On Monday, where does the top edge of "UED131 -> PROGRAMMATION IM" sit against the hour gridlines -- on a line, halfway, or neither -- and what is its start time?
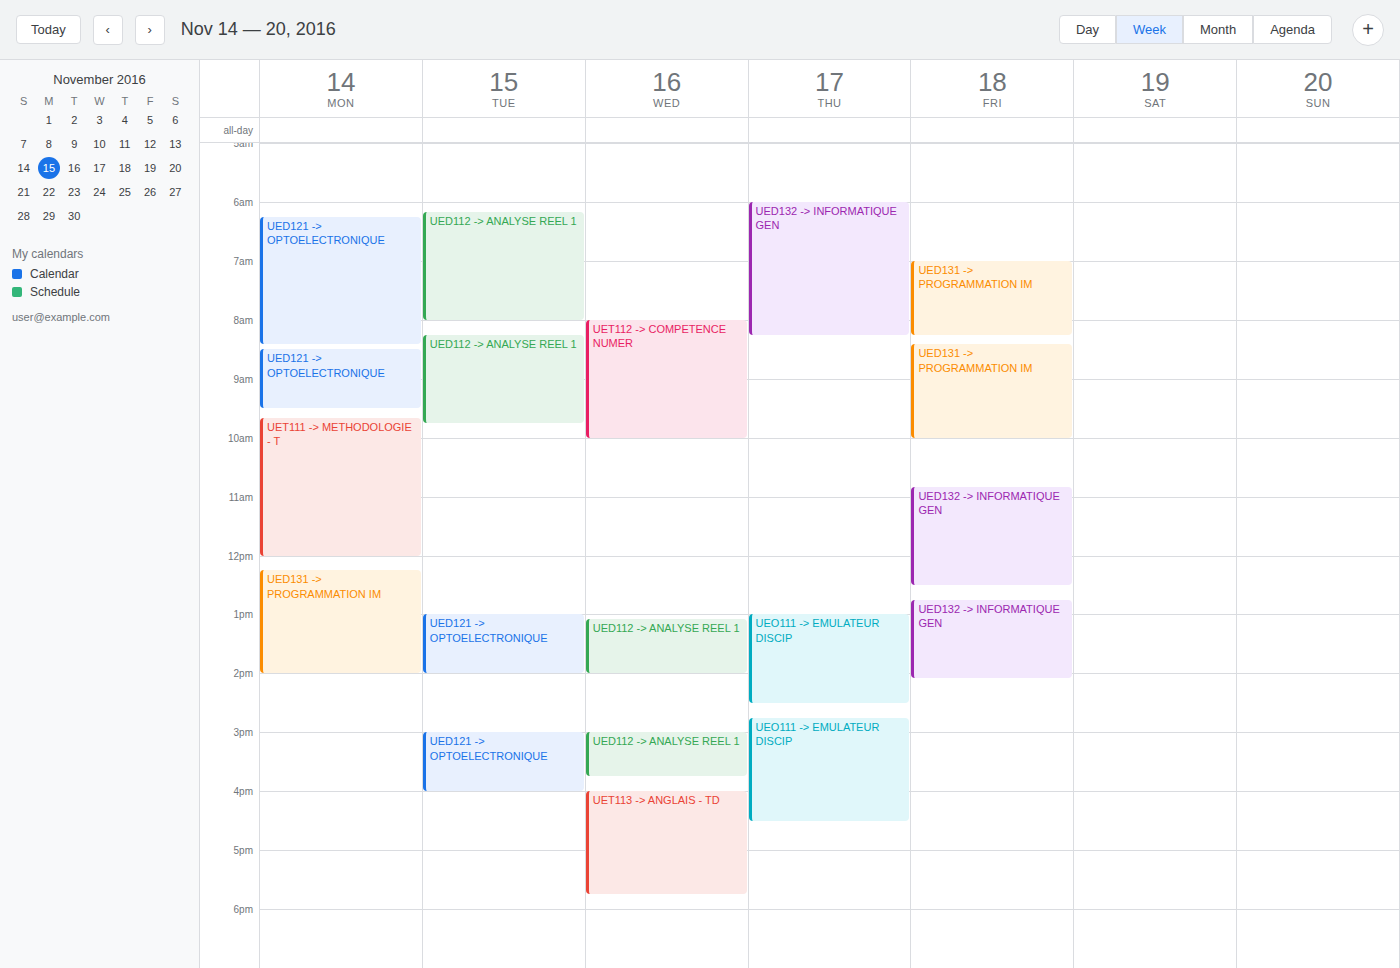
12:15 PM -- neither: a quarter of the way from the 12 PM line to the 1 PM line.